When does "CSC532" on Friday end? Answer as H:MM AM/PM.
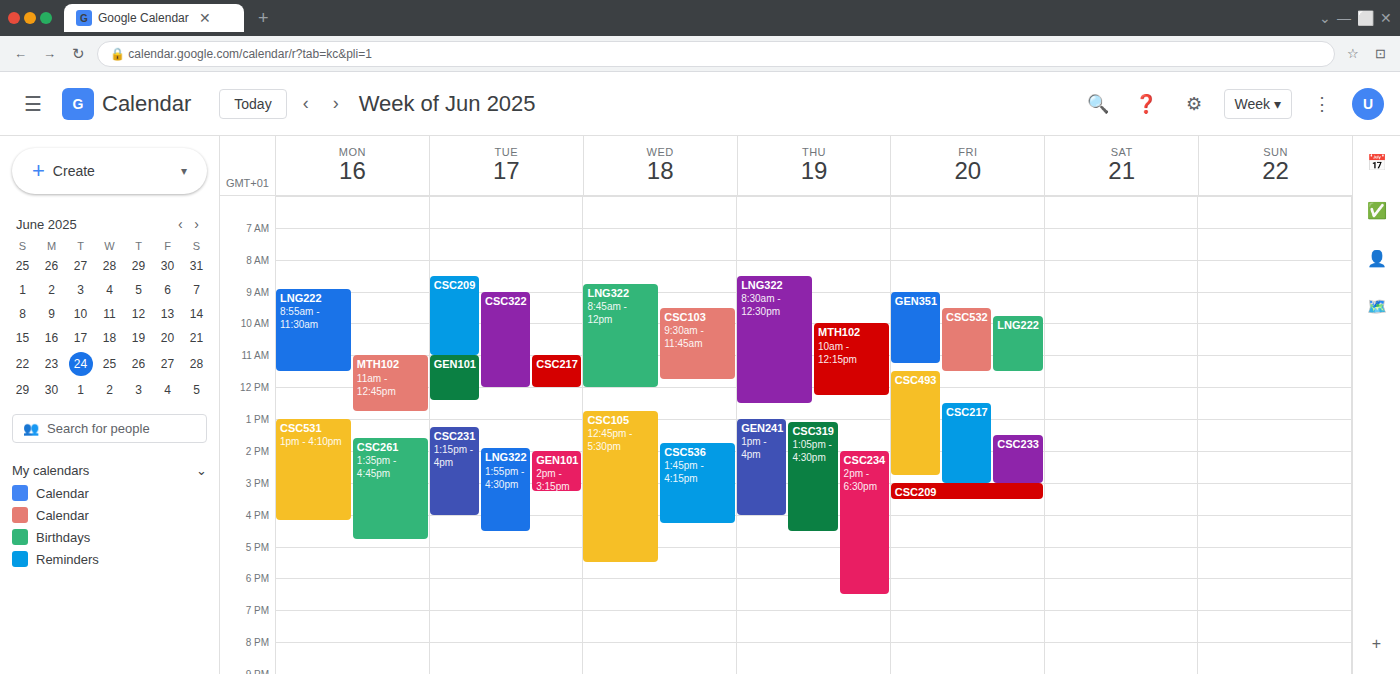
11:30 AM